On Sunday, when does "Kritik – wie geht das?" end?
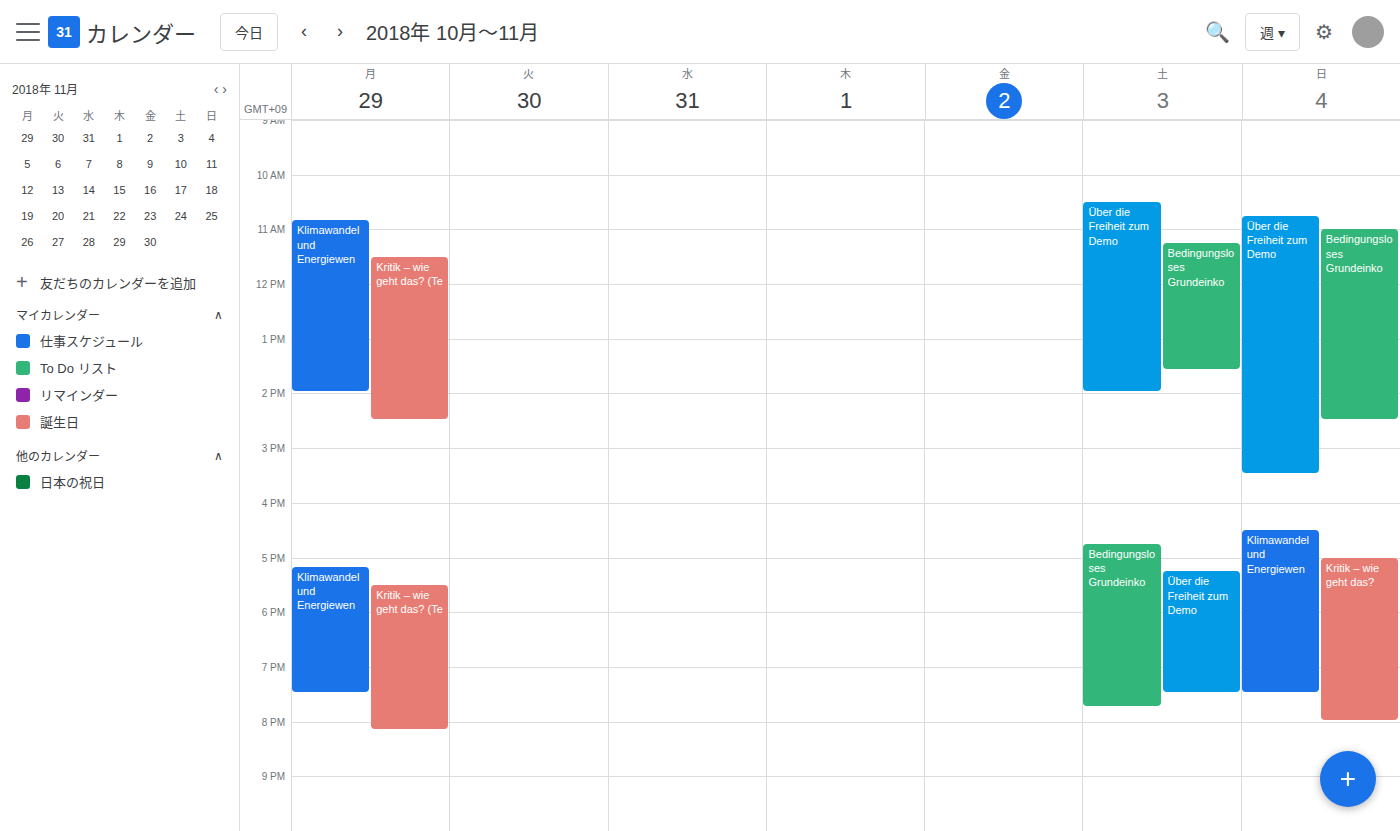
8:00 PM